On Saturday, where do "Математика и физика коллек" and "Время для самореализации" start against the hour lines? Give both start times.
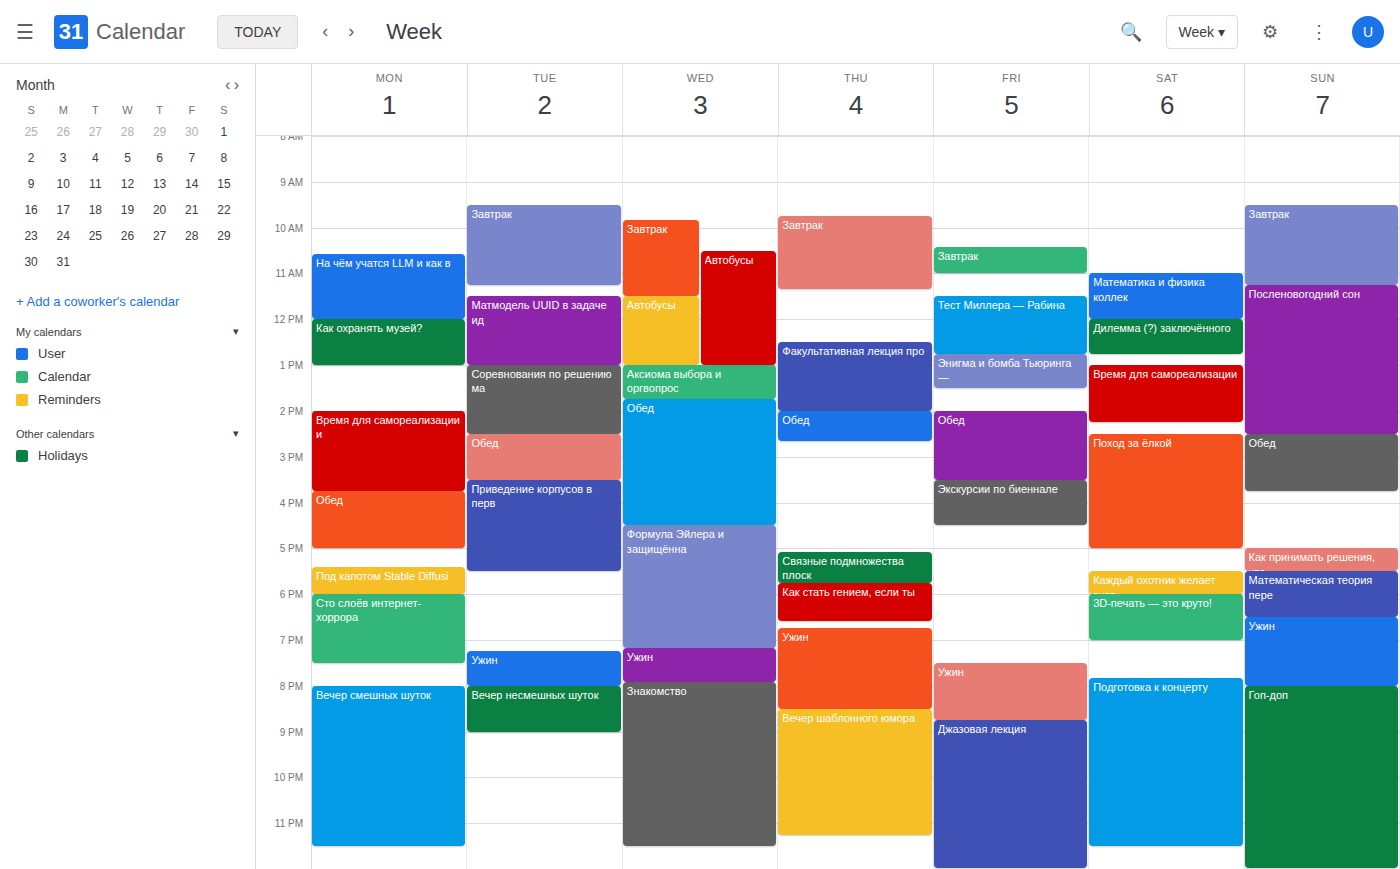
"Математика и физика коллек": 11:00, exactly on the 11:00 line. "Время для самореализации": 13:00, exactly on the 13:00 line.